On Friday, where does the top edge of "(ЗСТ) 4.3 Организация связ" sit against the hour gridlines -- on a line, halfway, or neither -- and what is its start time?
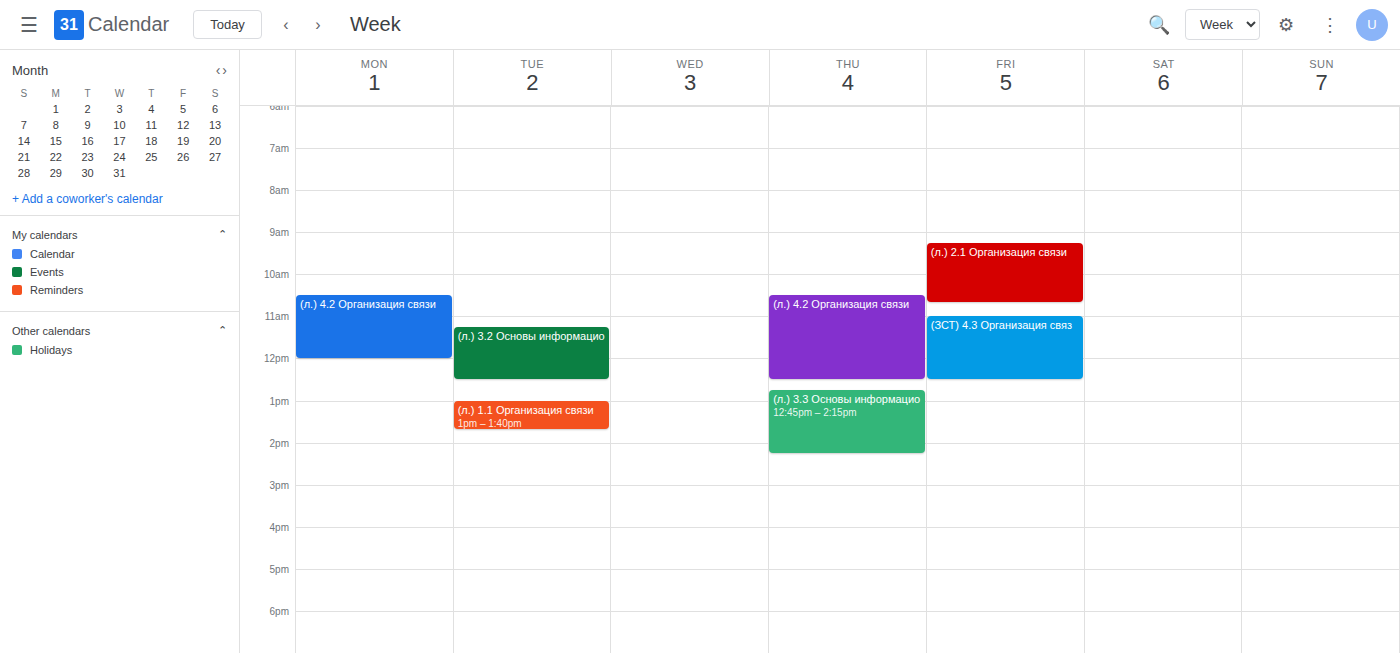
11:00 AM -- exactly on the 11 AM line.